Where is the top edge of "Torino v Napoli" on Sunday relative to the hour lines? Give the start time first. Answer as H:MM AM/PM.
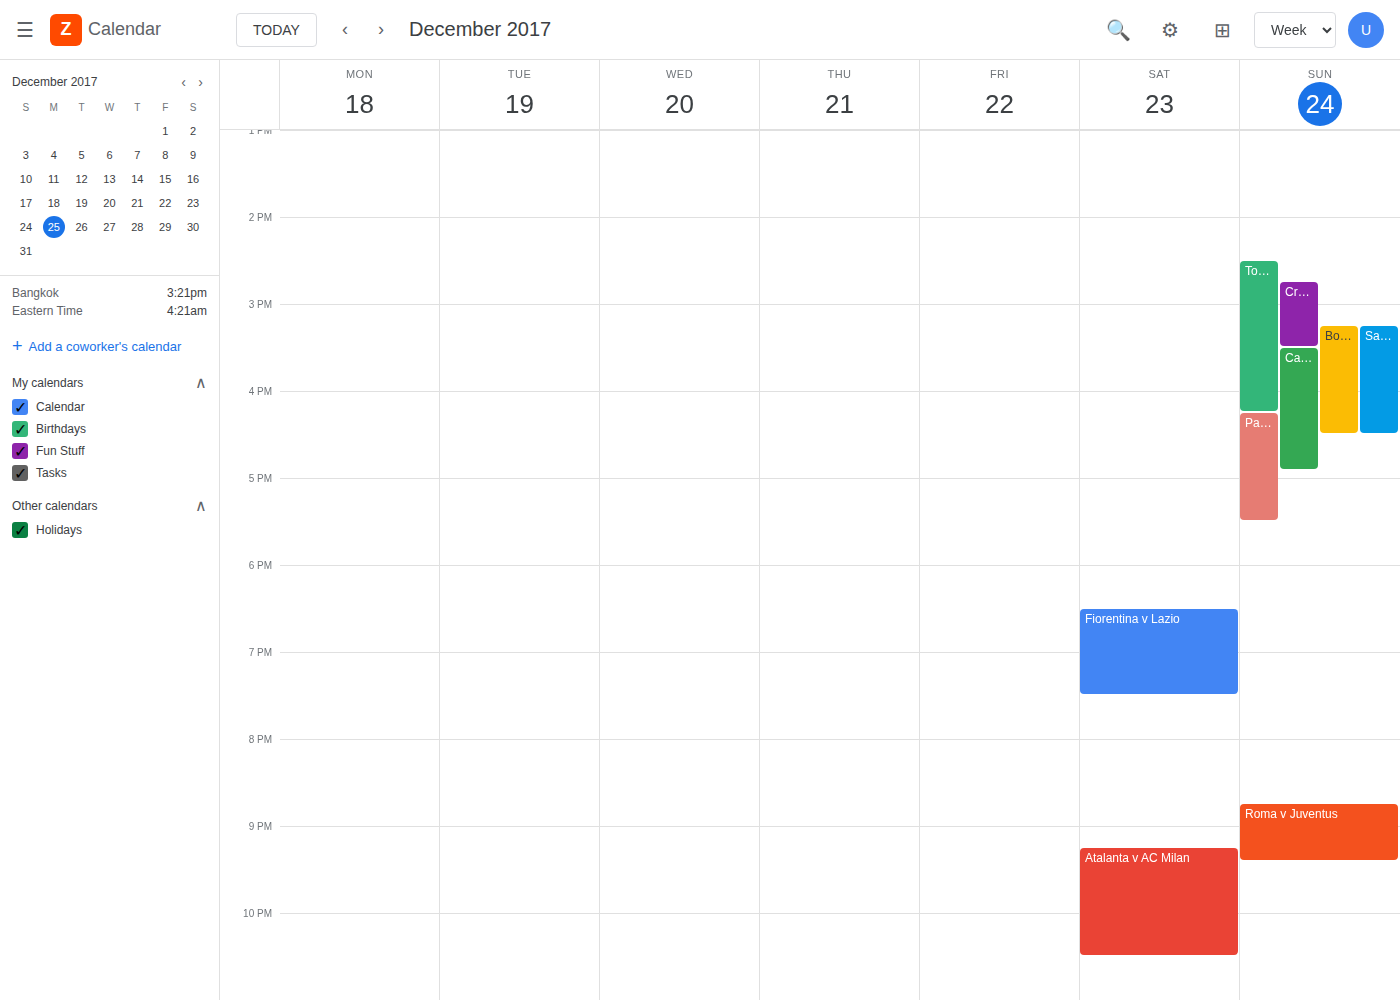
2:30 PM -- halfway between the 2 PM and 3 PM lines.